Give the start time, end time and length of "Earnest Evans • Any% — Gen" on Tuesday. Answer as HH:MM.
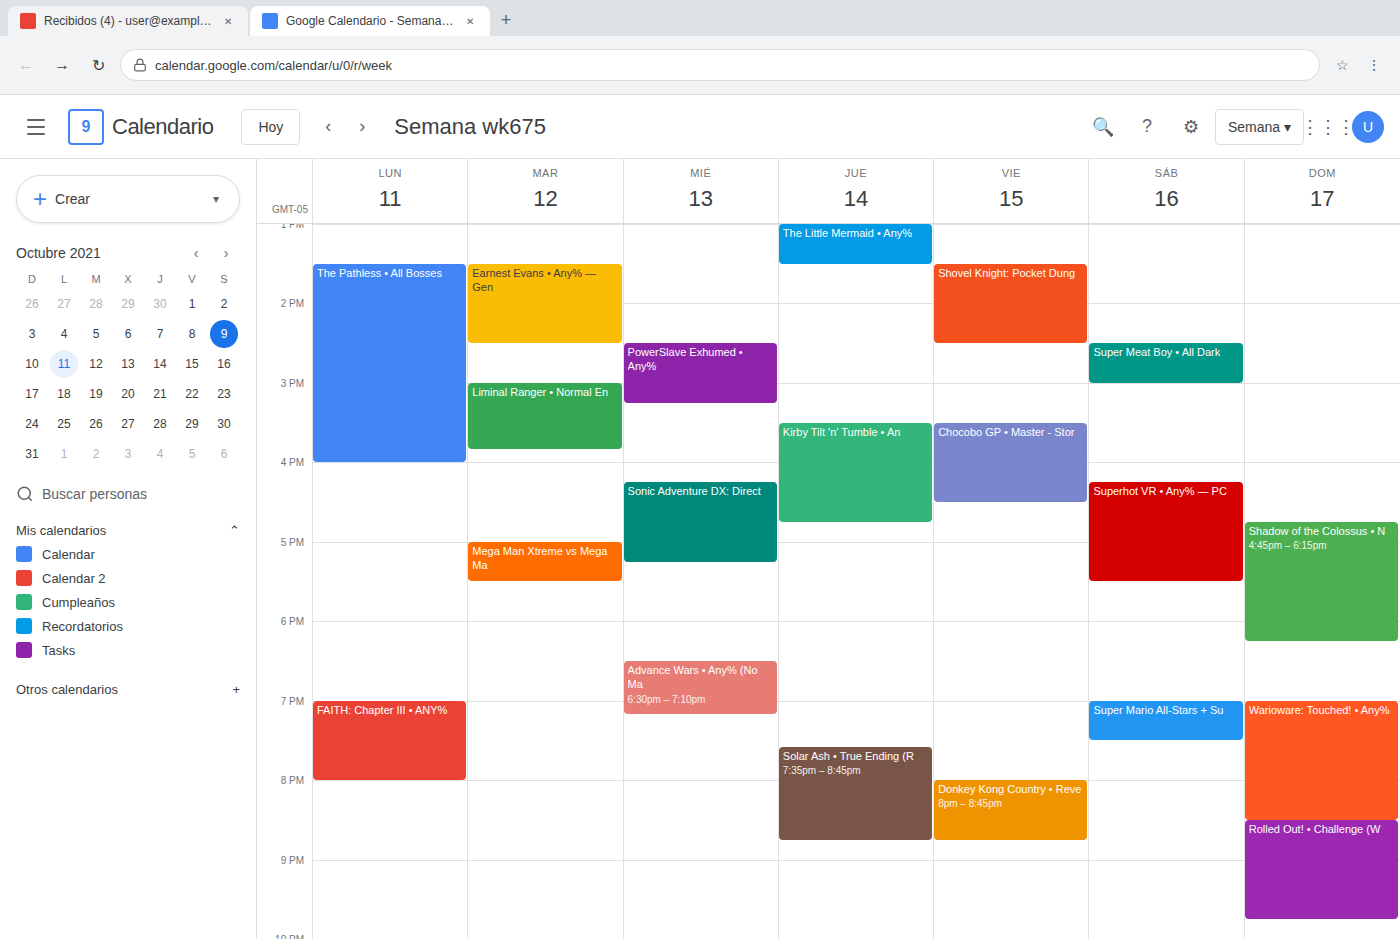
13:30 to 14:30, 1 hour